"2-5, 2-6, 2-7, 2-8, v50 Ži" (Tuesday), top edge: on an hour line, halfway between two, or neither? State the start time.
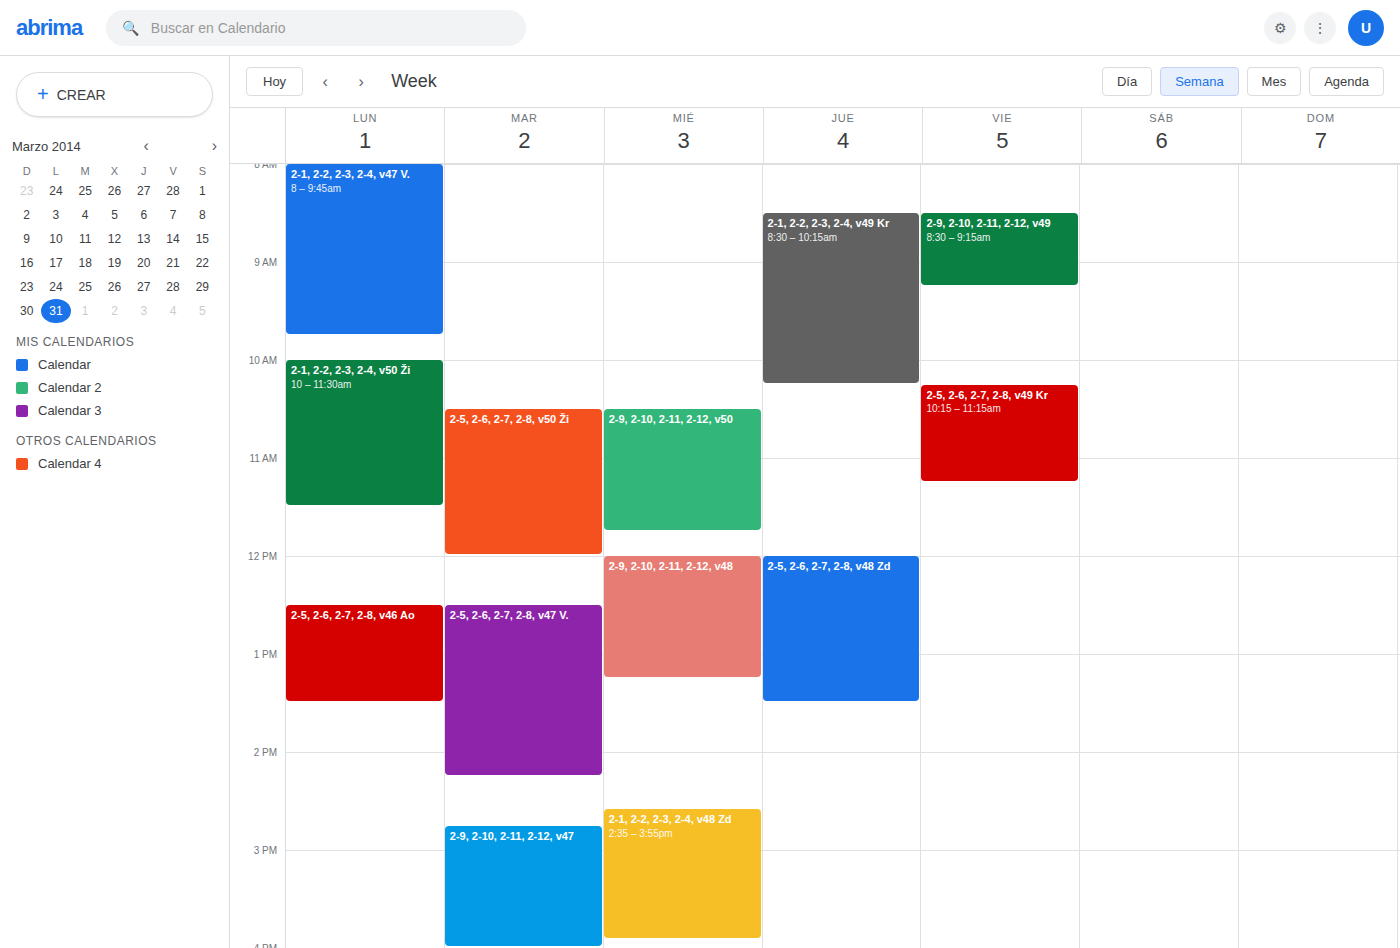
10:30 AM -- halfway between the 10 AM and 11 AM lines.